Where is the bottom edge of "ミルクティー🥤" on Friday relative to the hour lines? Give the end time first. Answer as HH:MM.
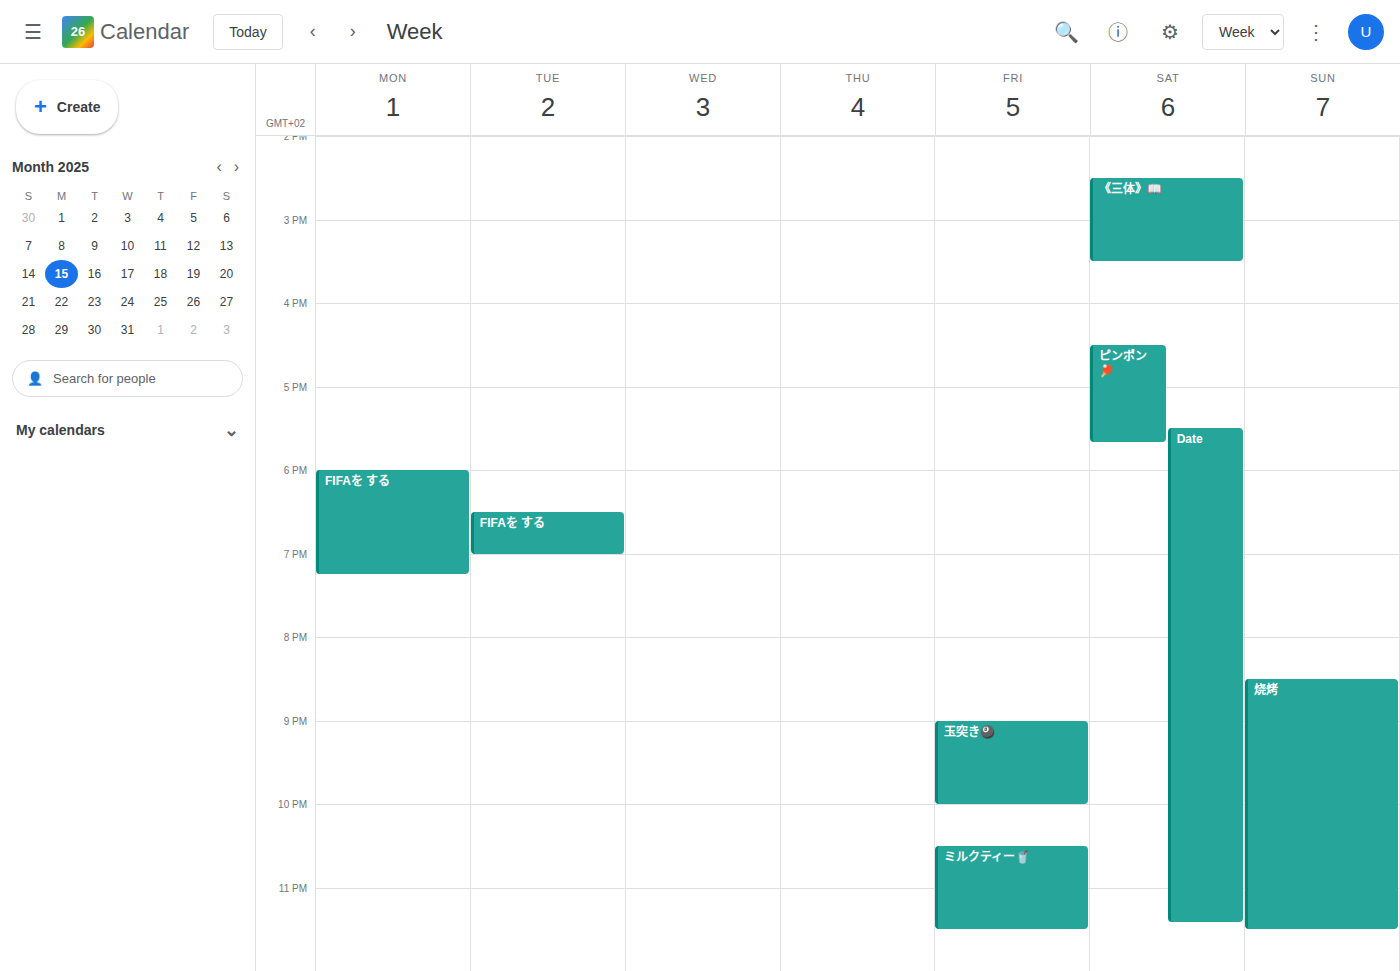
23:30 -- halfway between the 23:00 and 24:00 lines.